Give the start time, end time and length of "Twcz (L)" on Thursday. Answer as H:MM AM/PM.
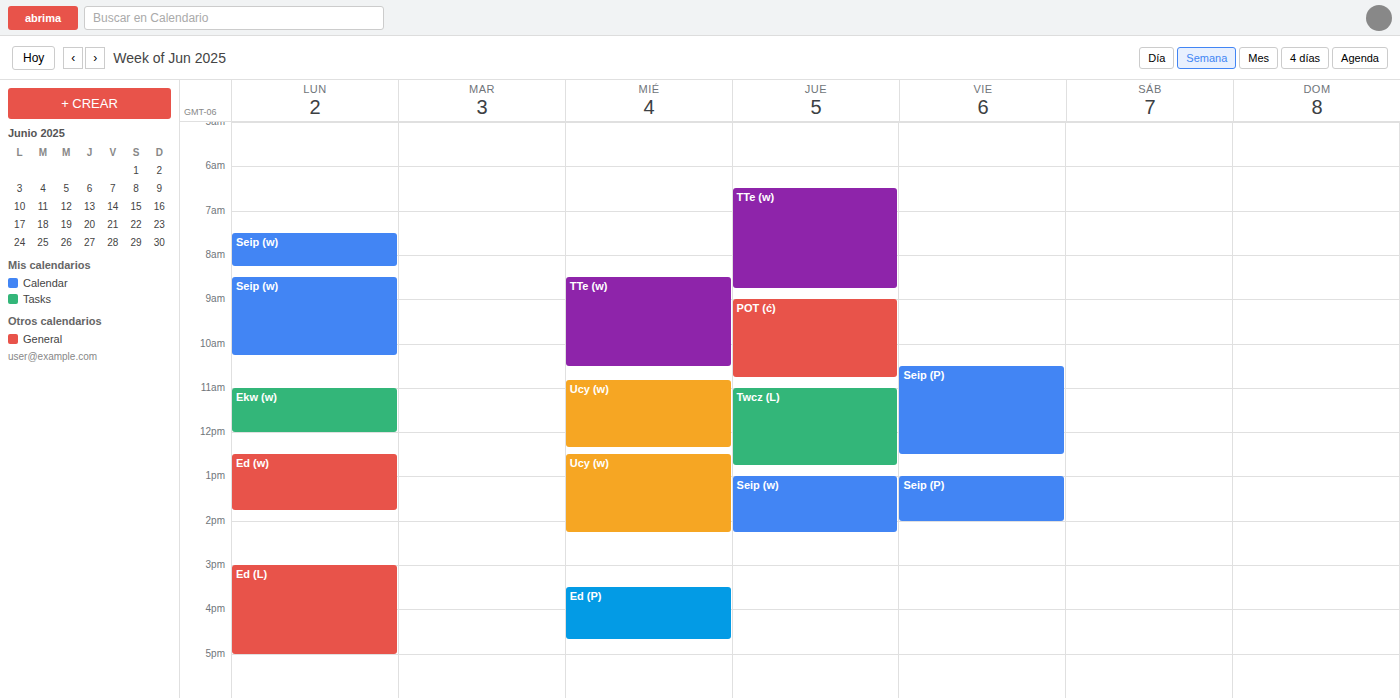
11:00 AM to 12:45 PM, 1 hour 45 minutes